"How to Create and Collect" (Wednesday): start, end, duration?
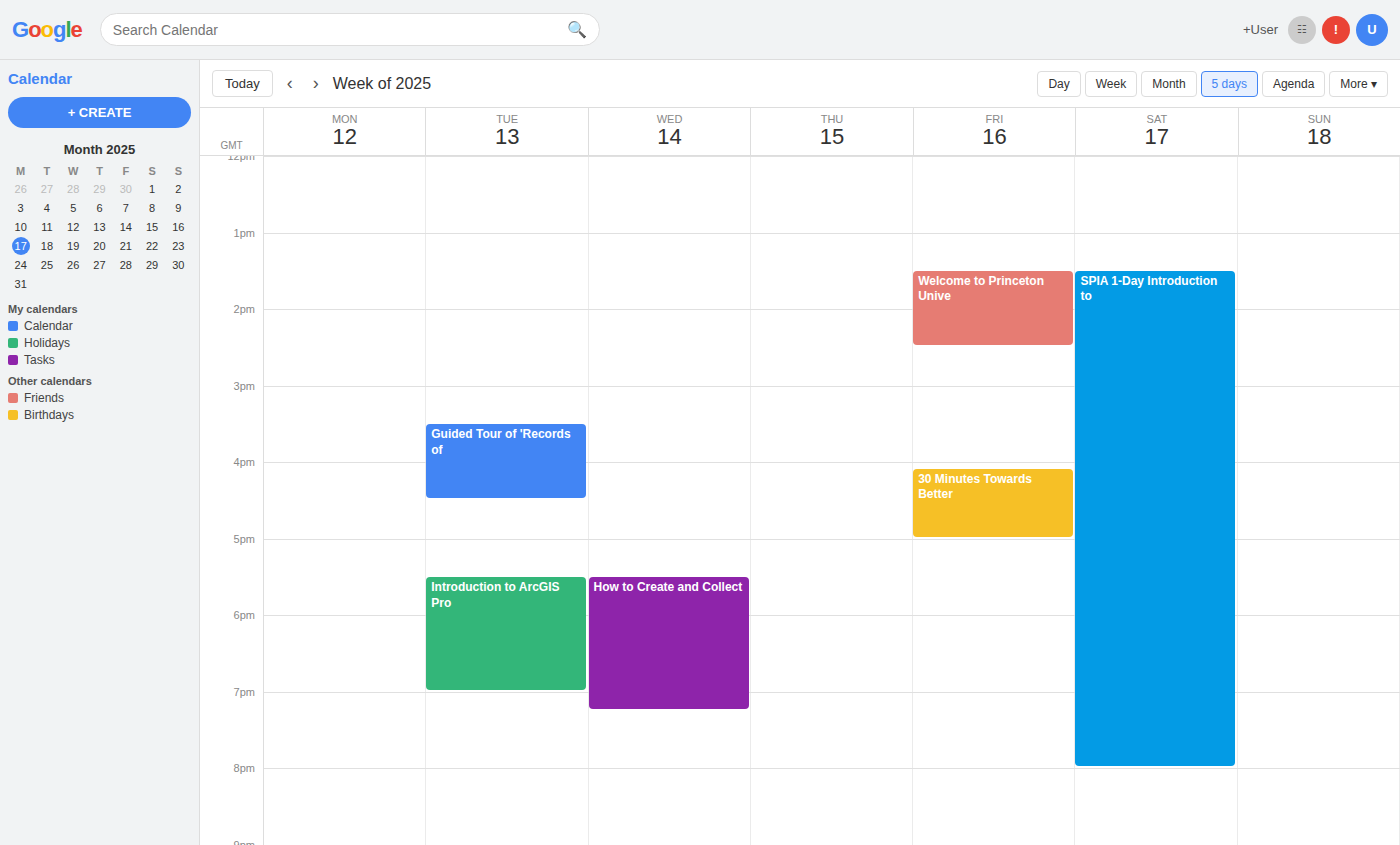
5:30 PM to 7:15 PM, 1 hour 45 minutes